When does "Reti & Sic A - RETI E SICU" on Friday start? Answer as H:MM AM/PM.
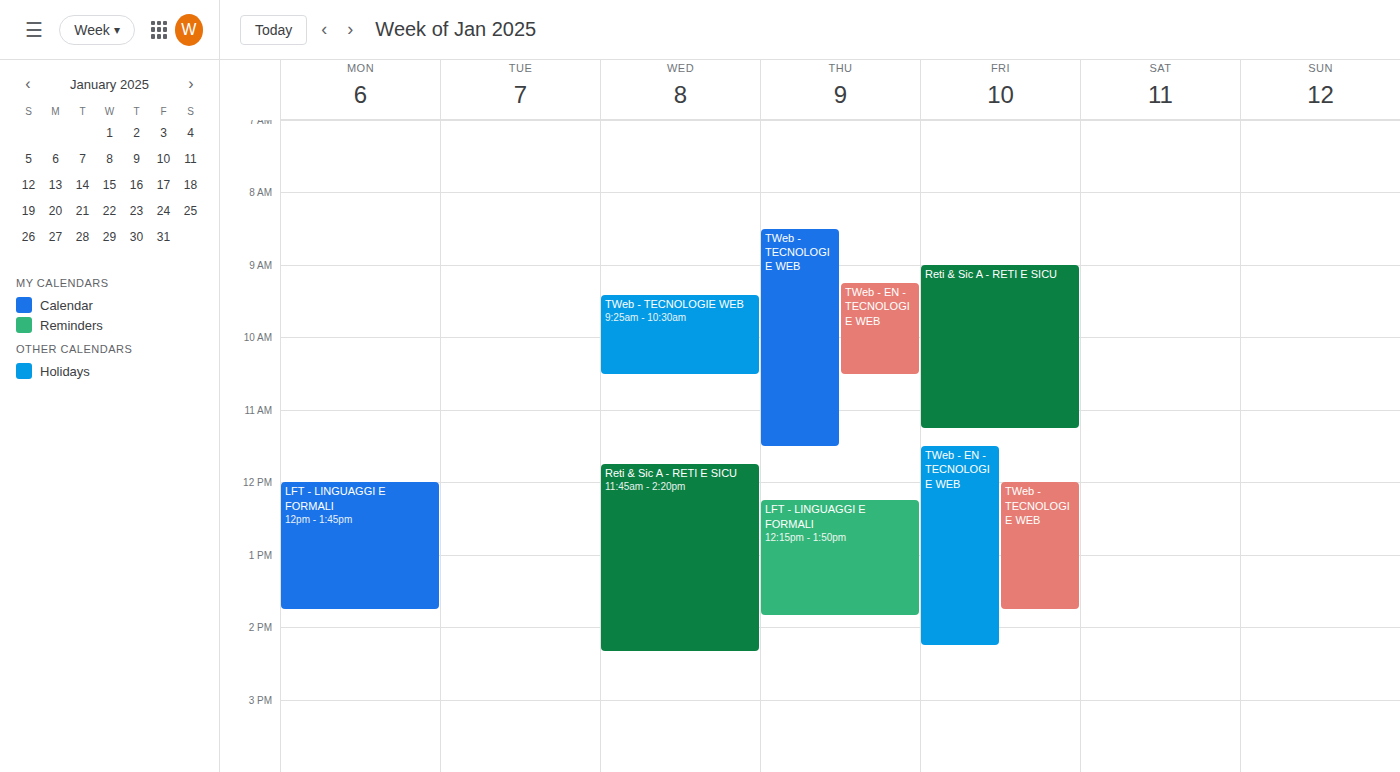
9:00 AM